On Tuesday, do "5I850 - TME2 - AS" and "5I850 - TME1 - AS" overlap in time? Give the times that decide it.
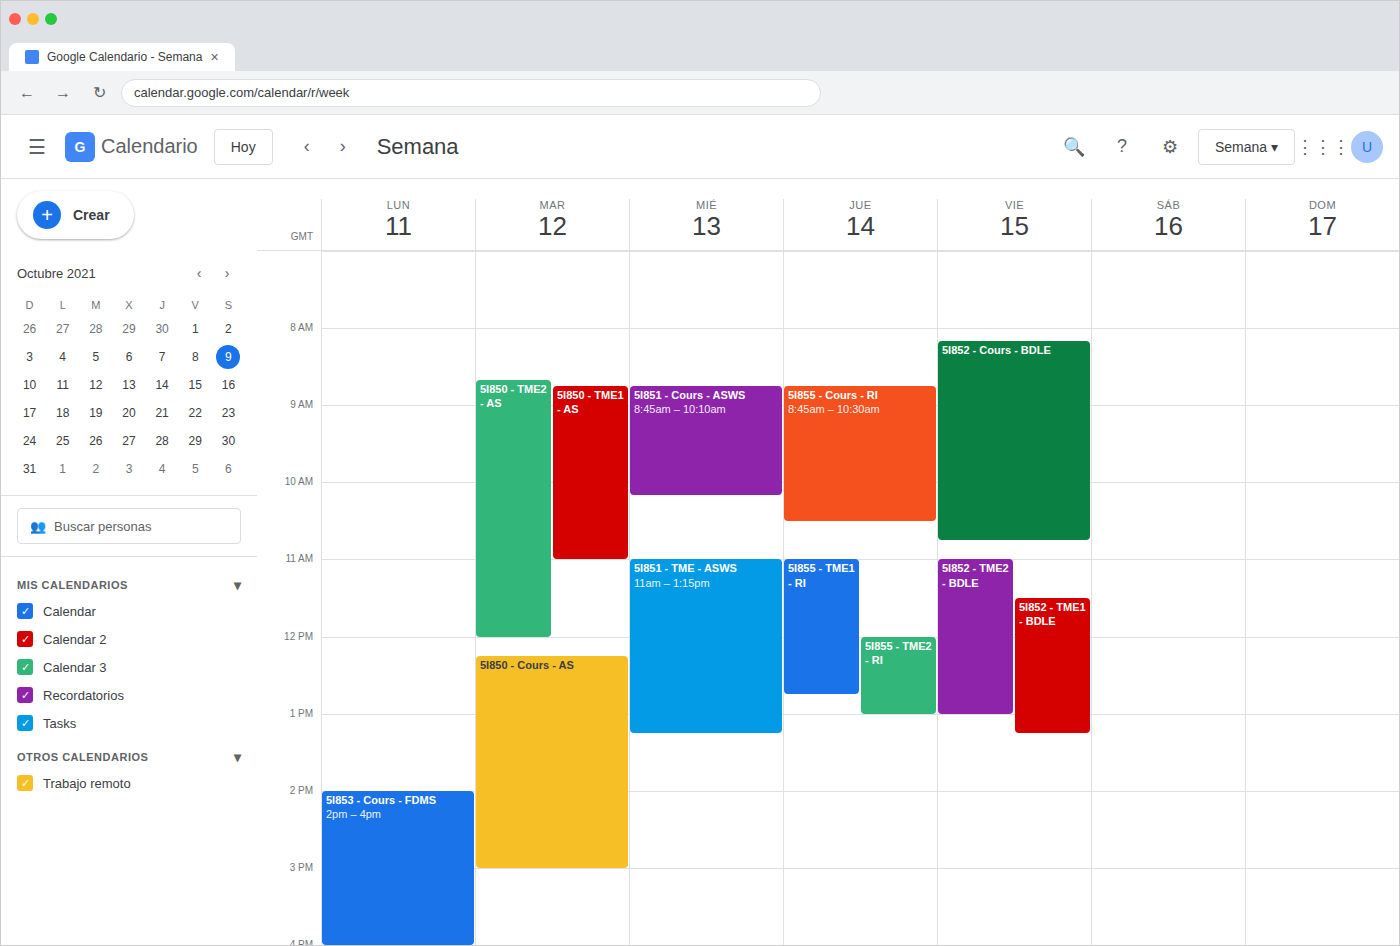
"5I850 - TME1 - AS" runs 8:45 AM to 11:00 AM, inside "5I850 - TME2 - AS" -- they overlap.